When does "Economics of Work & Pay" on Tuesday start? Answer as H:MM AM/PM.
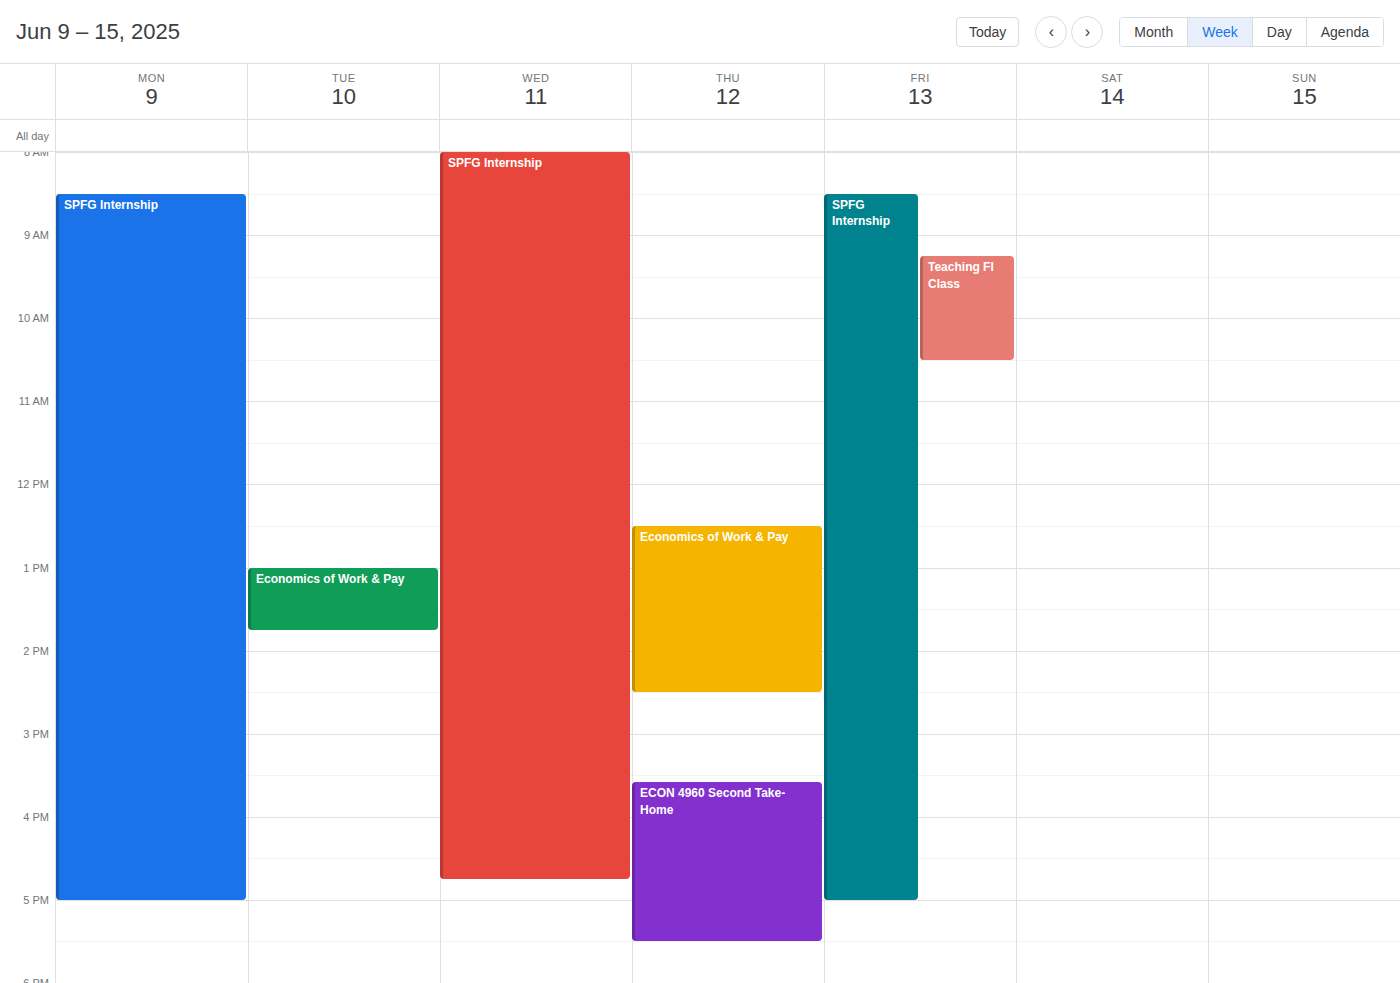
1:00 PM